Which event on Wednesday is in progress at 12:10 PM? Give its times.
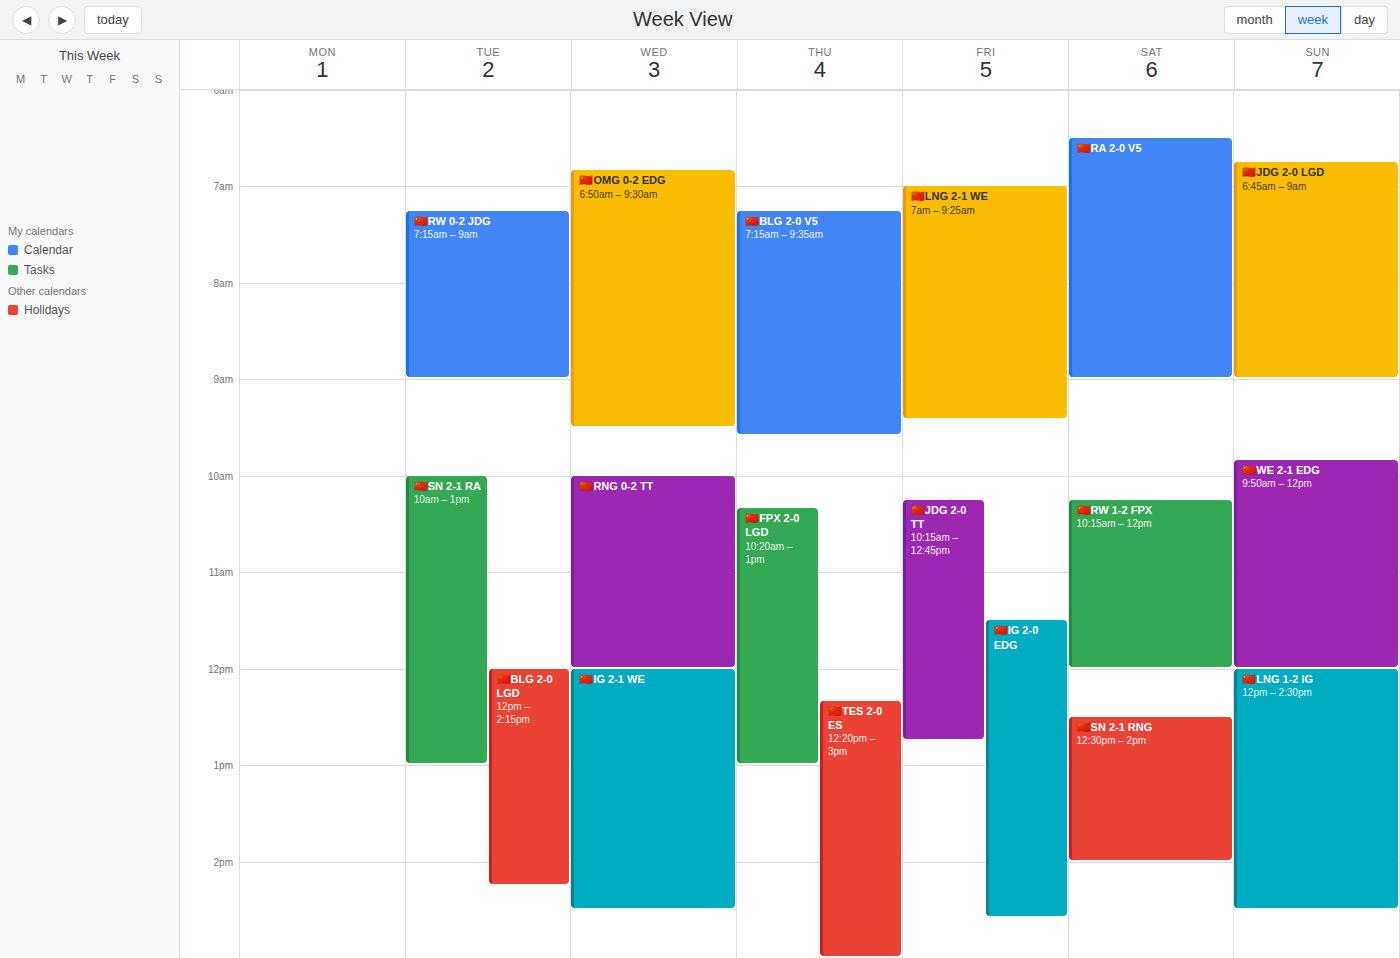
"🇨🇳IG 2-1 WE", 12:00 PM to 2:30 PM